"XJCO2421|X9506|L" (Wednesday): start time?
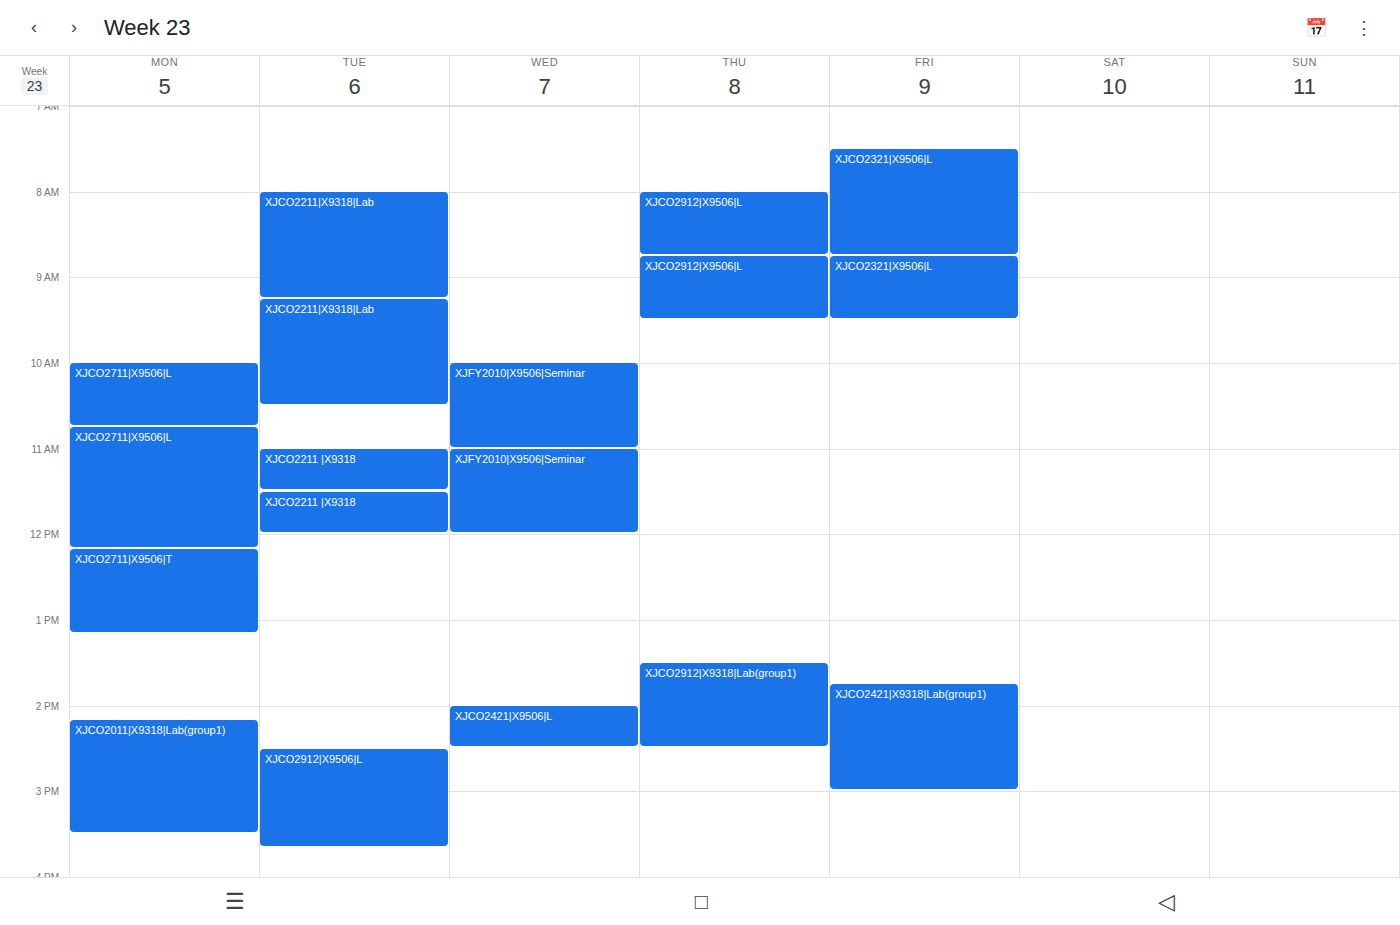
14:00